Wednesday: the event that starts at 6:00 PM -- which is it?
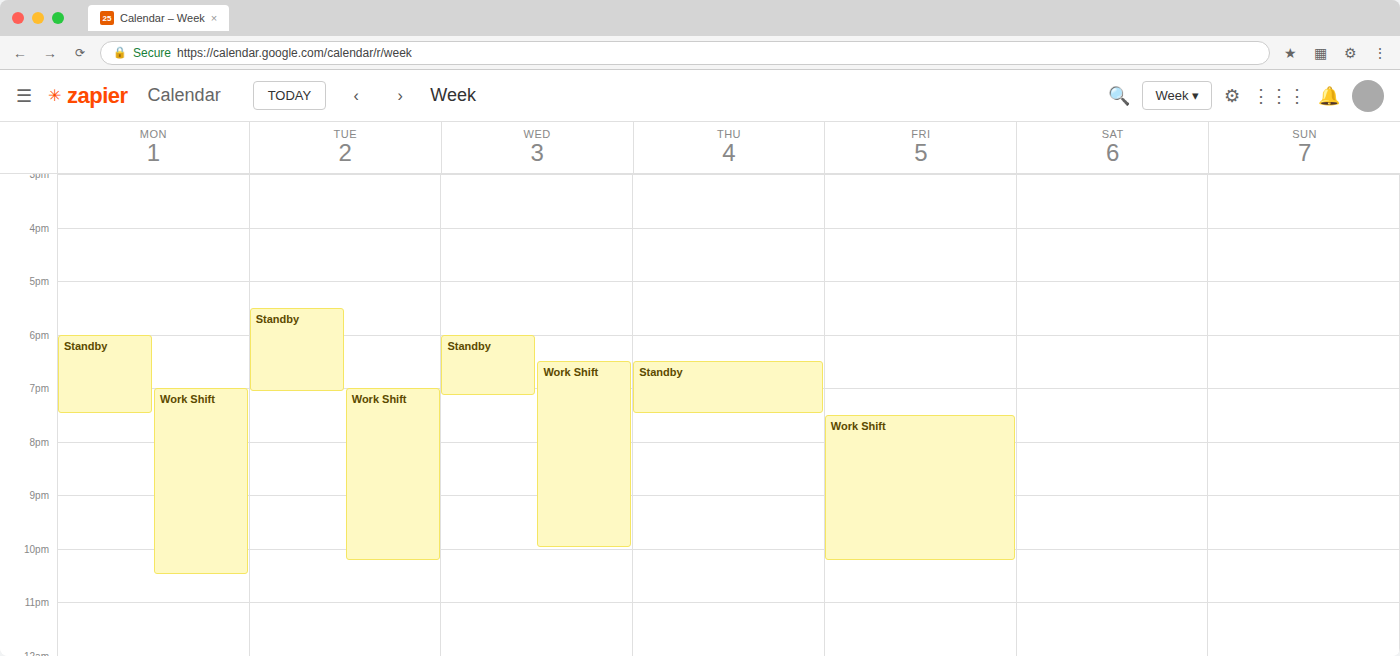
"Standby"